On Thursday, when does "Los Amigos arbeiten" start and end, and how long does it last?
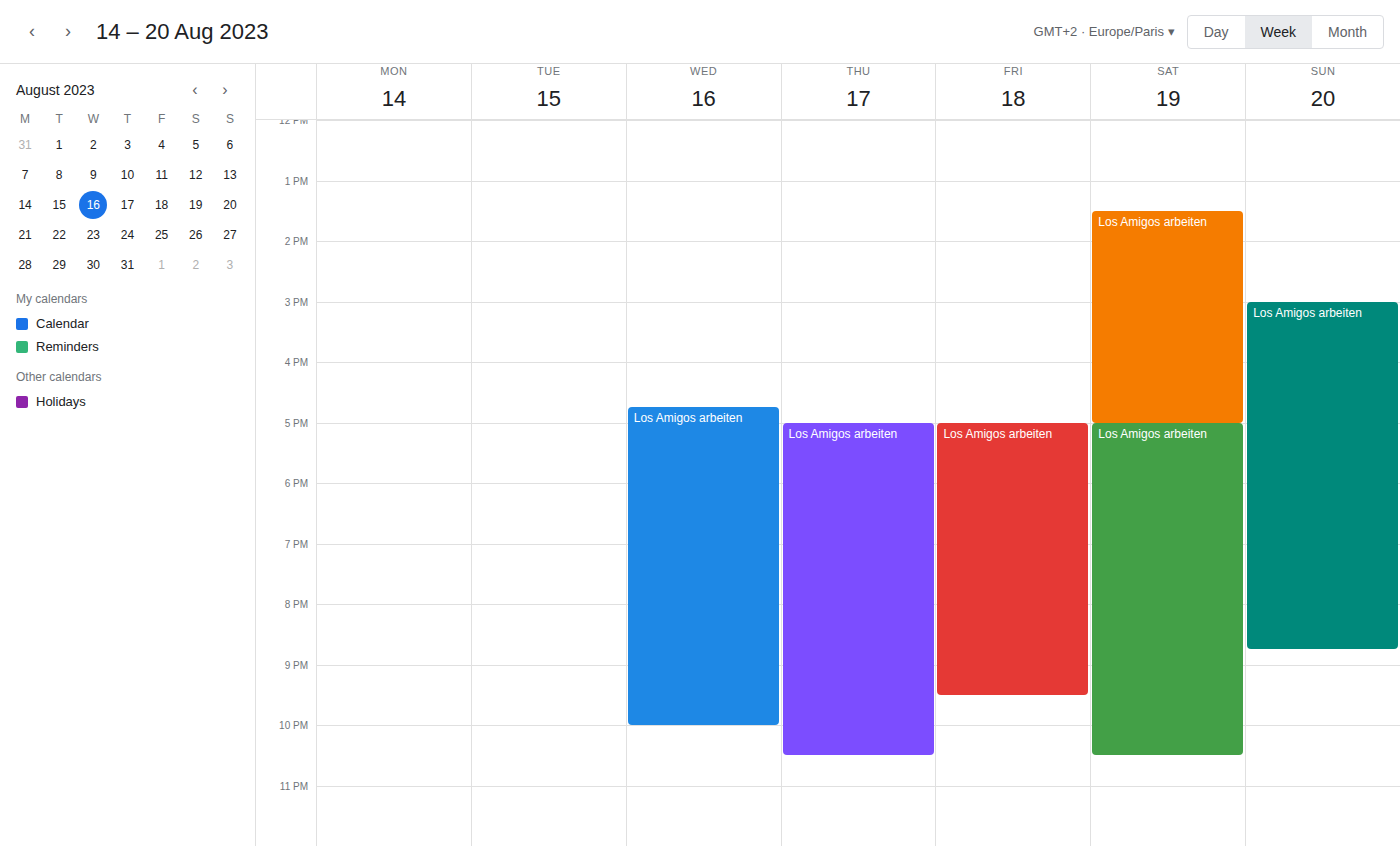
5:00 PM to 10:30 PM, 5 hours 30 minutes